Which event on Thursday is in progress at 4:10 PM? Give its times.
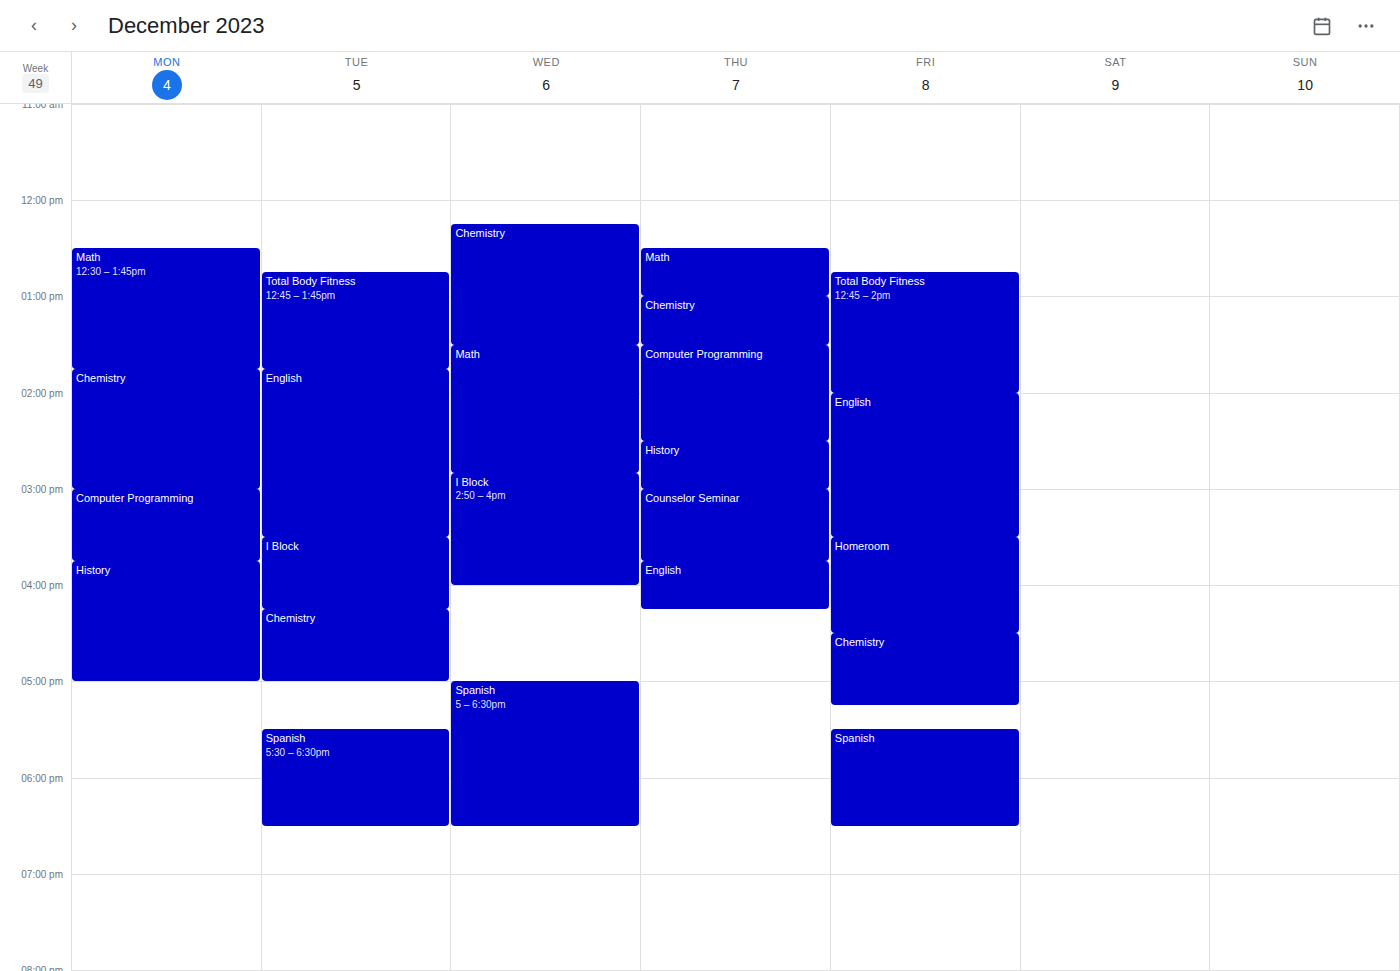
"English", 3:45 PM to 4:15 PM